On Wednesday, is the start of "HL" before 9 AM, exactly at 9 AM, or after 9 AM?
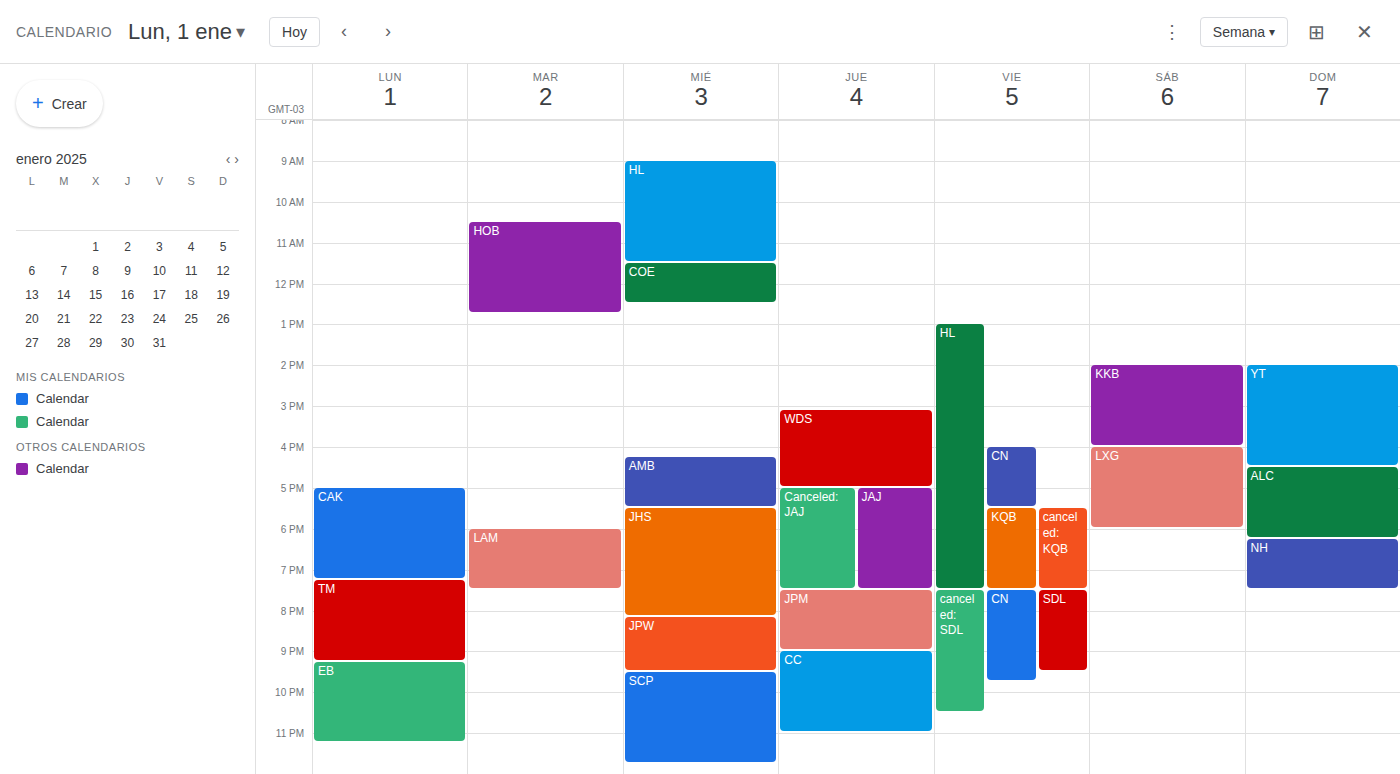
9:00 AM -- exactly at 9 AM, on the 9 AM line.